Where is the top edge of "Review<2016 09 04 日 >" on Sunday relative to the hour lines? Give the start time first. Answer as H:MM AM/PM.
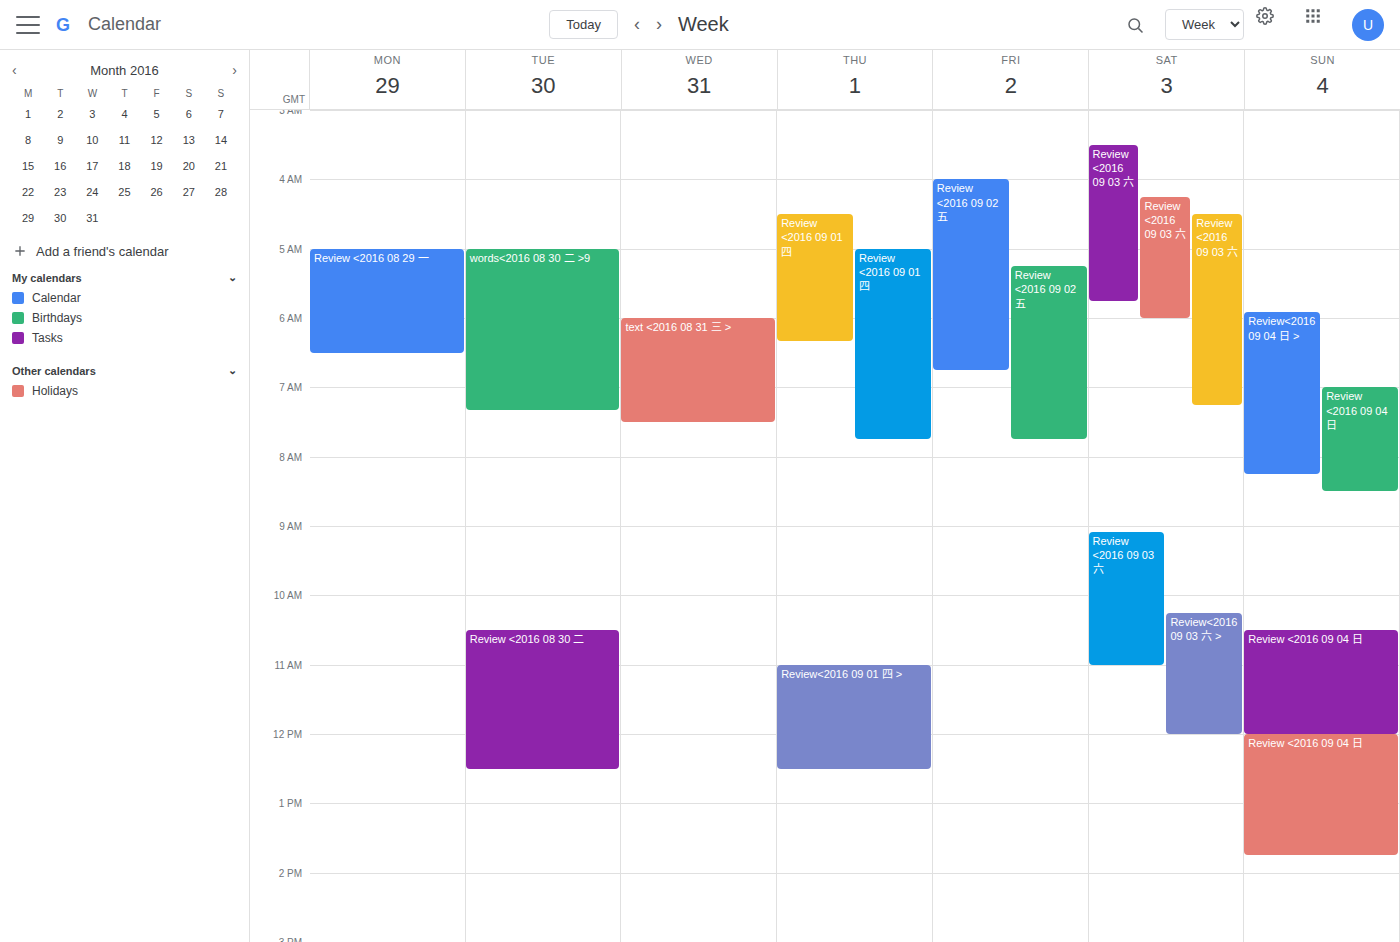
5:55 AM -- neither: 55 minutes below the 5 AM line and 5 minutes above the 6 AM line.